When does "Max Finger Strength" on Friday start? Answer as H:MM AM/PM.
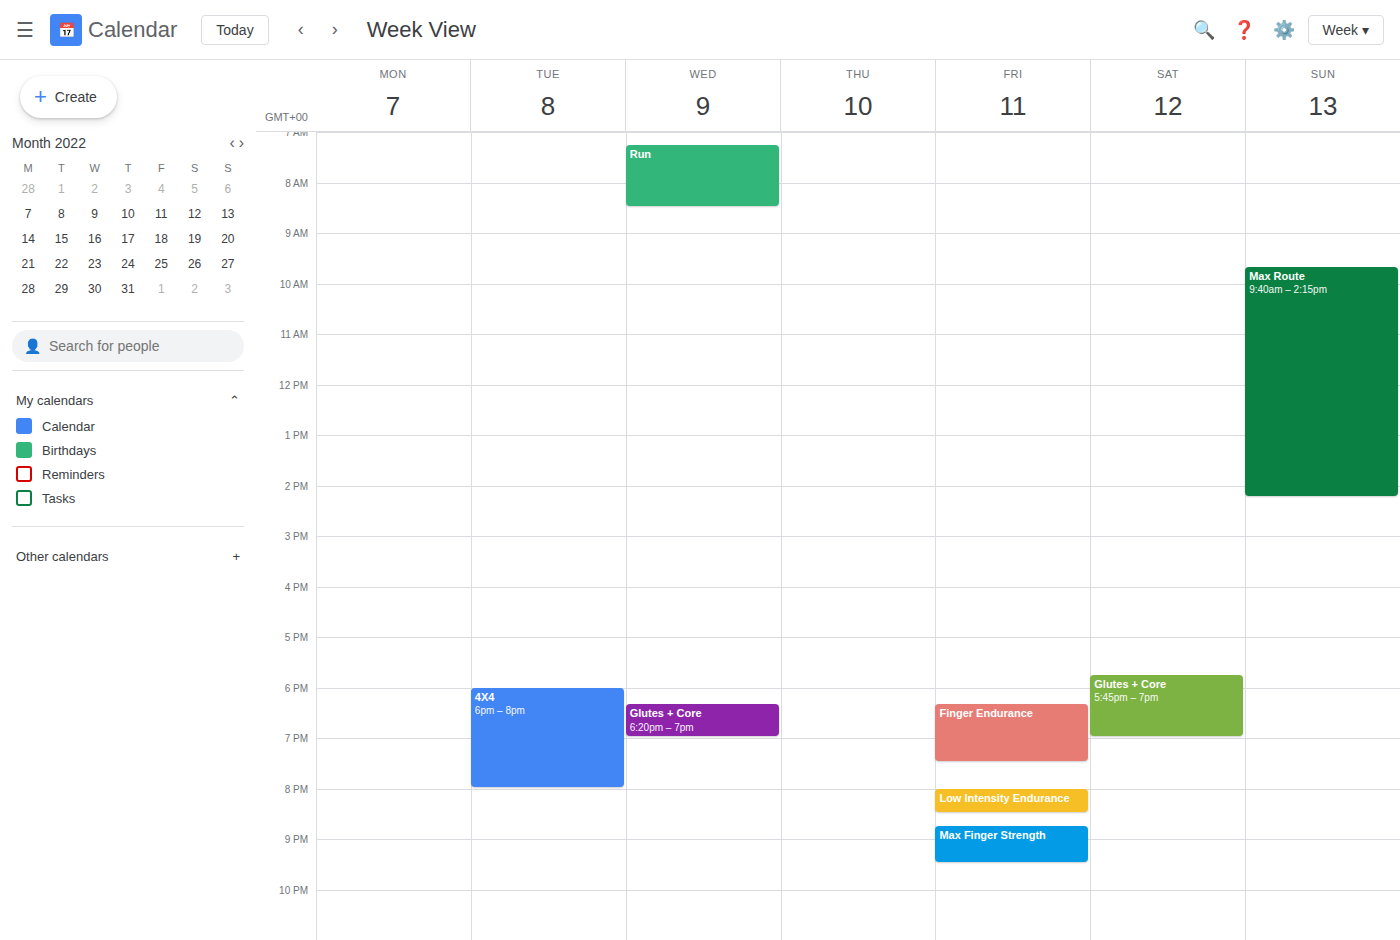
8:45 PM